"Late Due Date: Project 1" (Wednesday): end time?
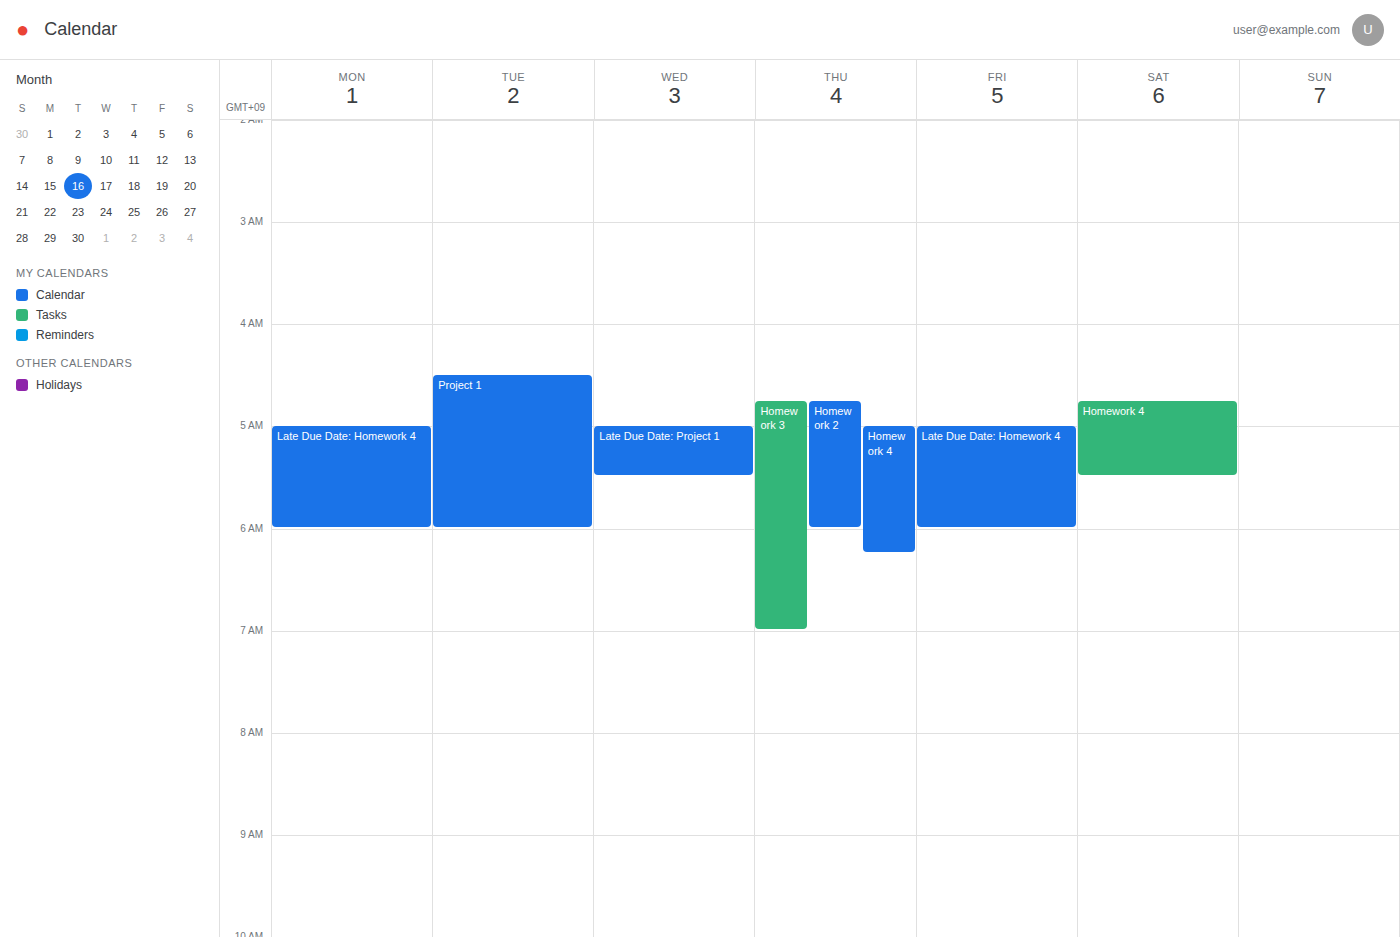
05:30